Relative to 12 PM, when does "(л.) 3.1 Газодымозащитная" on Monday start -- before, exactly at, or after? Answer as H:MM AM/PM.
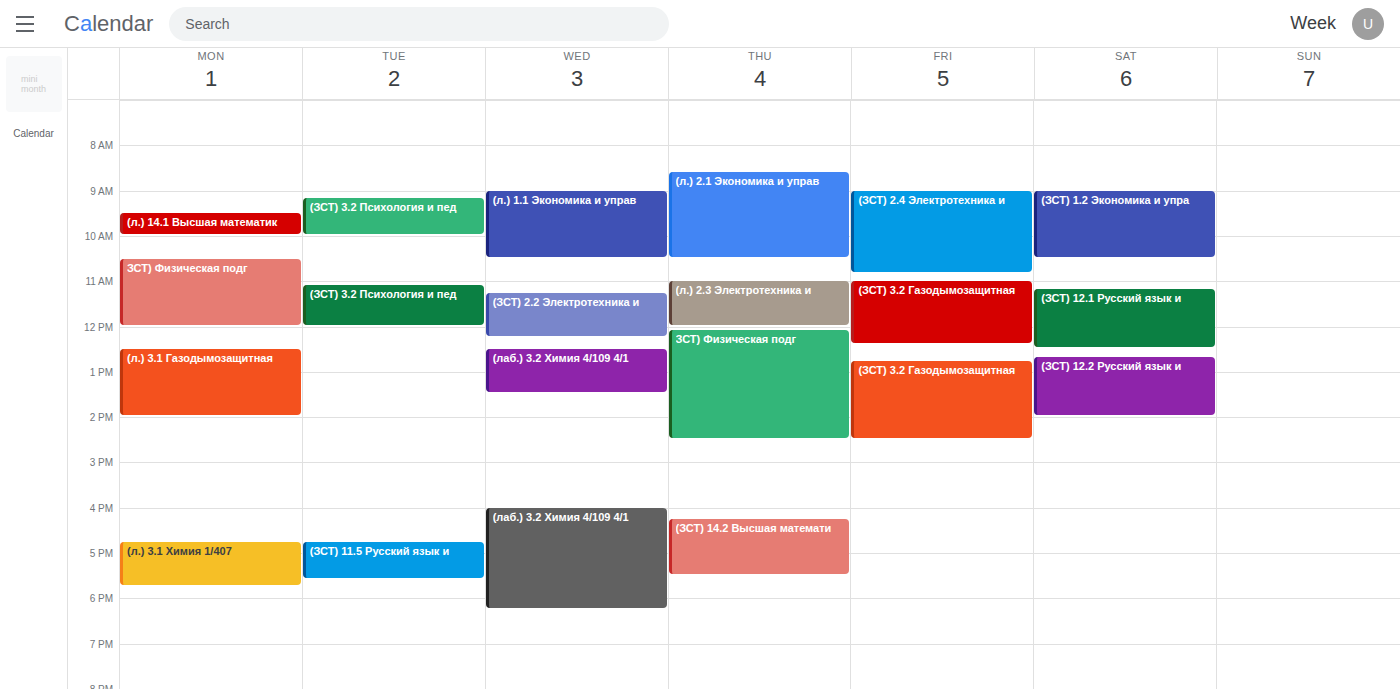
12:30 PM -- after 12 PM, 30 minutes below the 12 PM line.